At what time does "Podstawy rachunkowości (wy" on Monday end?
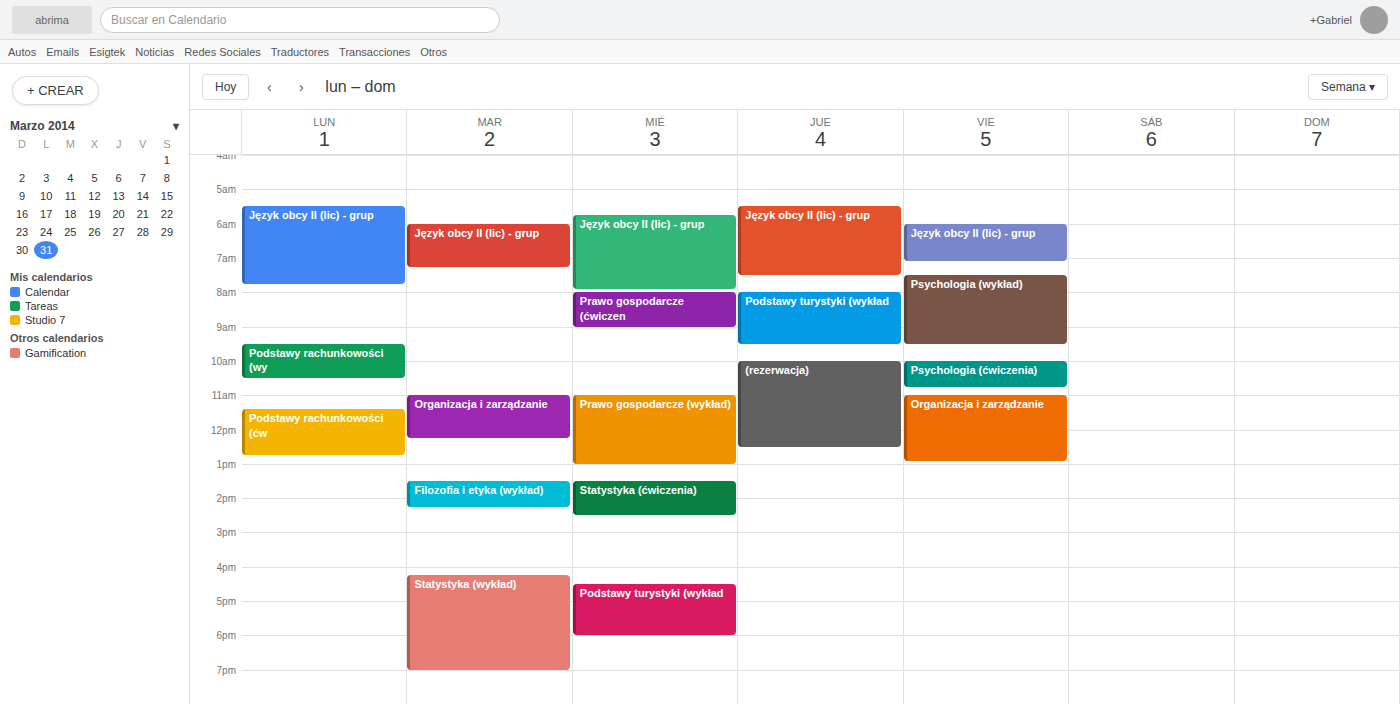
10:30